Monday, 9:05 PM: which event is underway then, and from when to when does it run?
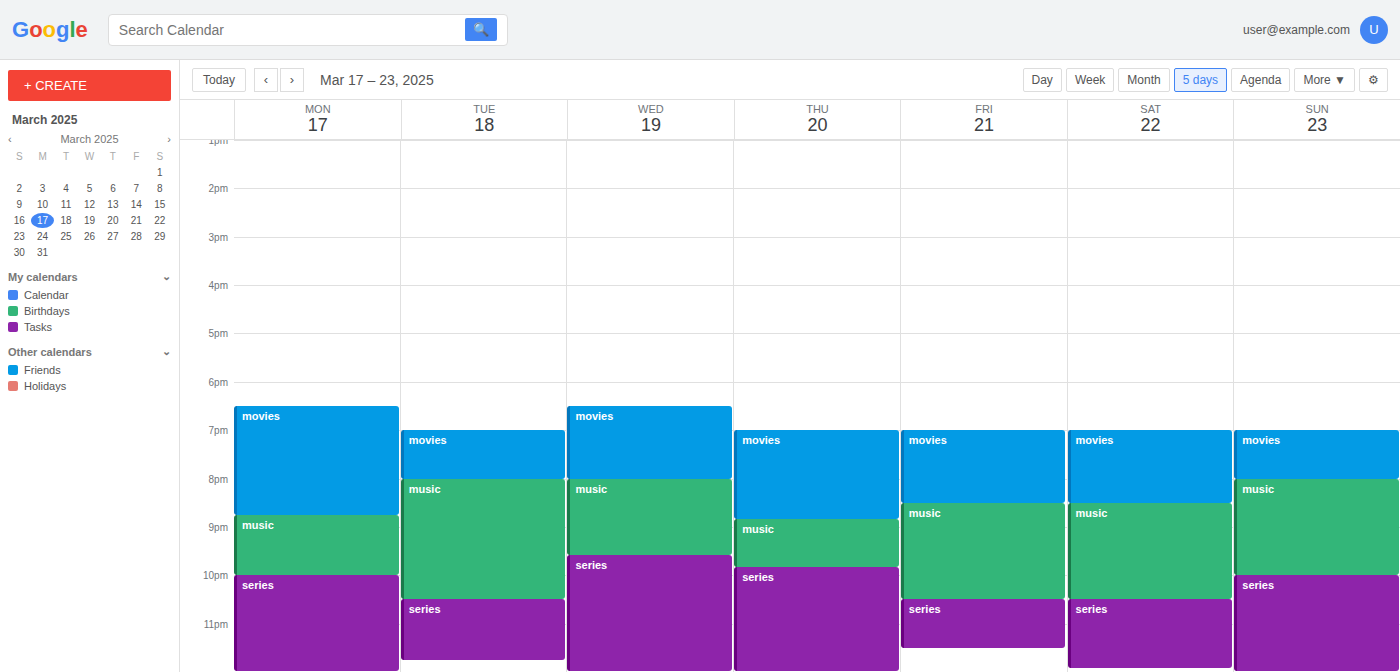
"music", 8:45 PM to 10:00 PM